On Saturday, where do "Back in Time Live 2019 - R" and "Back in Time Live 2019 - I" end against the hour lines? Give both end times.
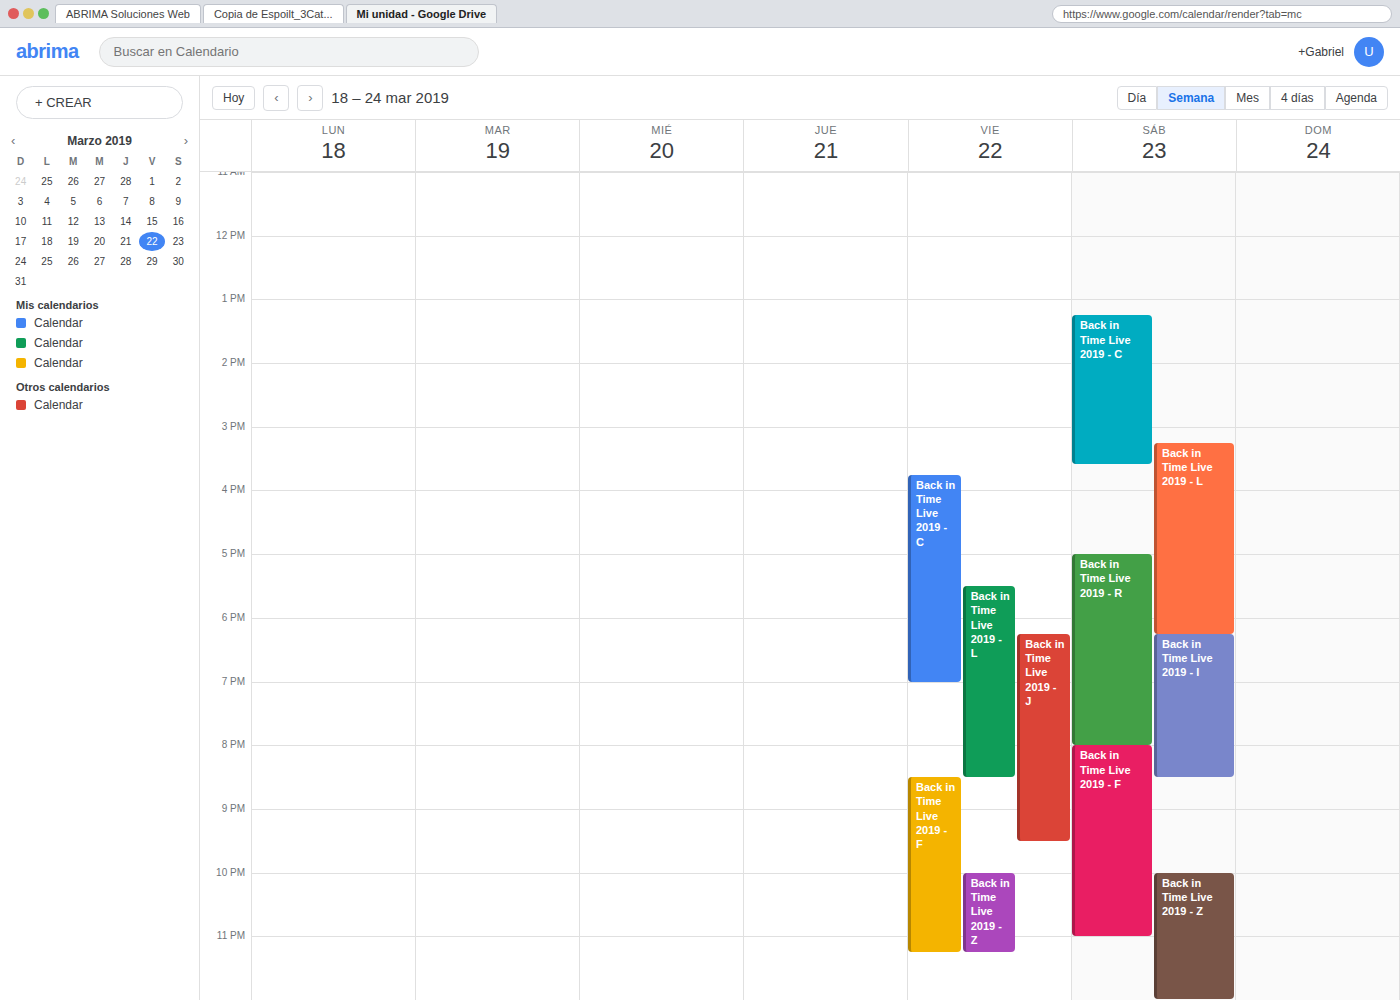
"Back in Time Live 2019 - R": 8:00 PM, exactly on the 8 PM line. "Back in Time Live 2019 - I": 8:30 PM, halfway between the 8 PM and 9 PM lines.